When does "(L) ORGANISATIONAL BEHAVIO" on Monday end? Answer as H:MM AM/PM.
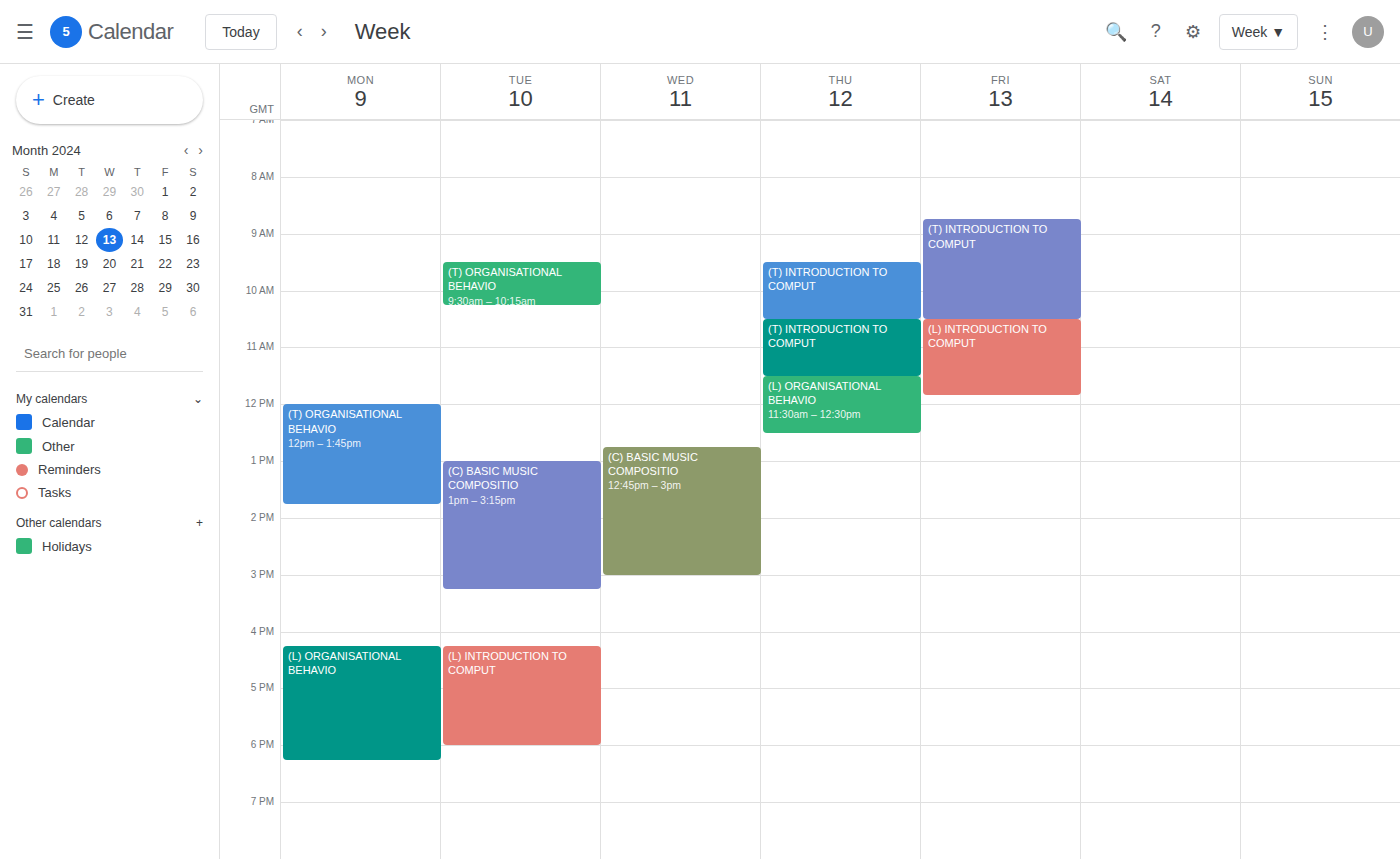
6:15 PM